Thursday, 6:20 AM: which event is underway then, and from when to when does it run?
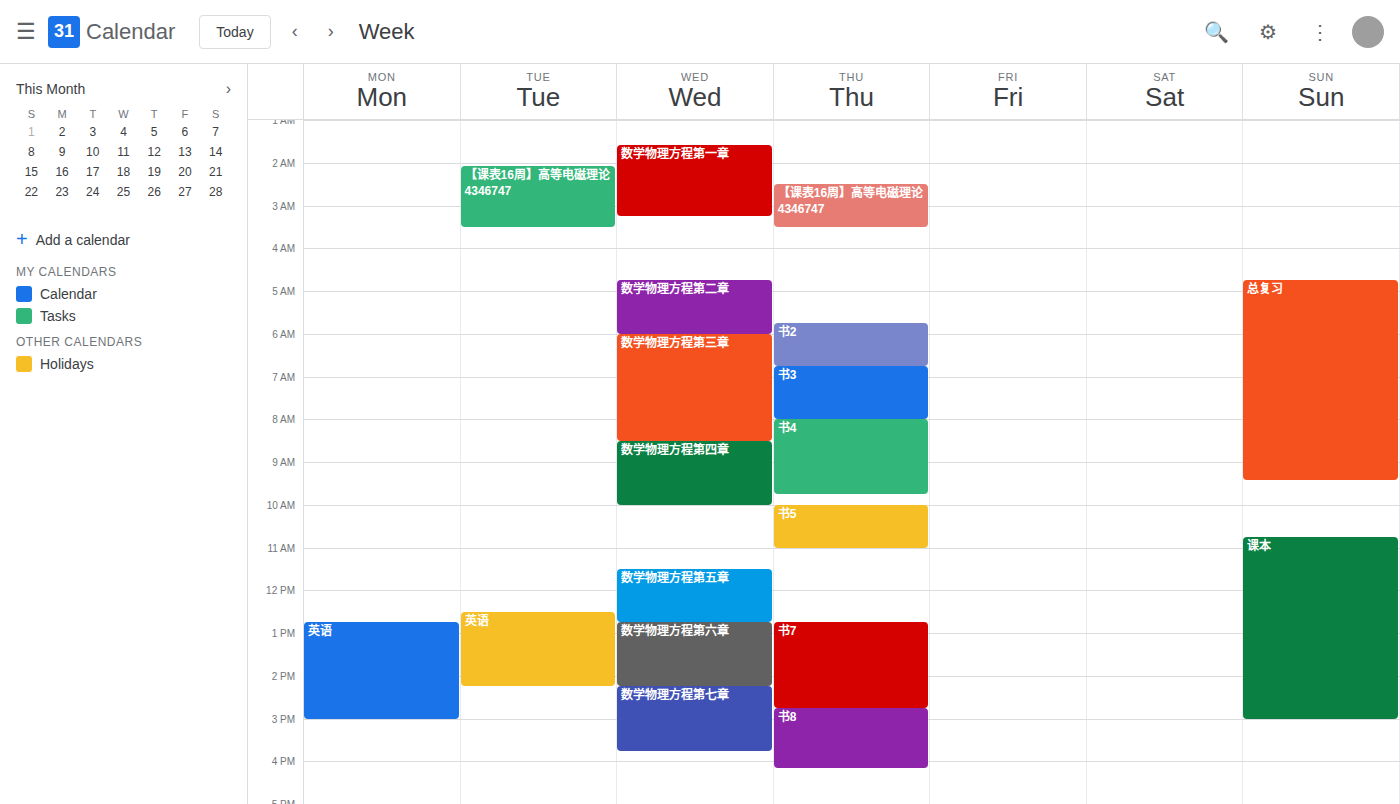
"书2", 5:45 AM to 6:45 AM